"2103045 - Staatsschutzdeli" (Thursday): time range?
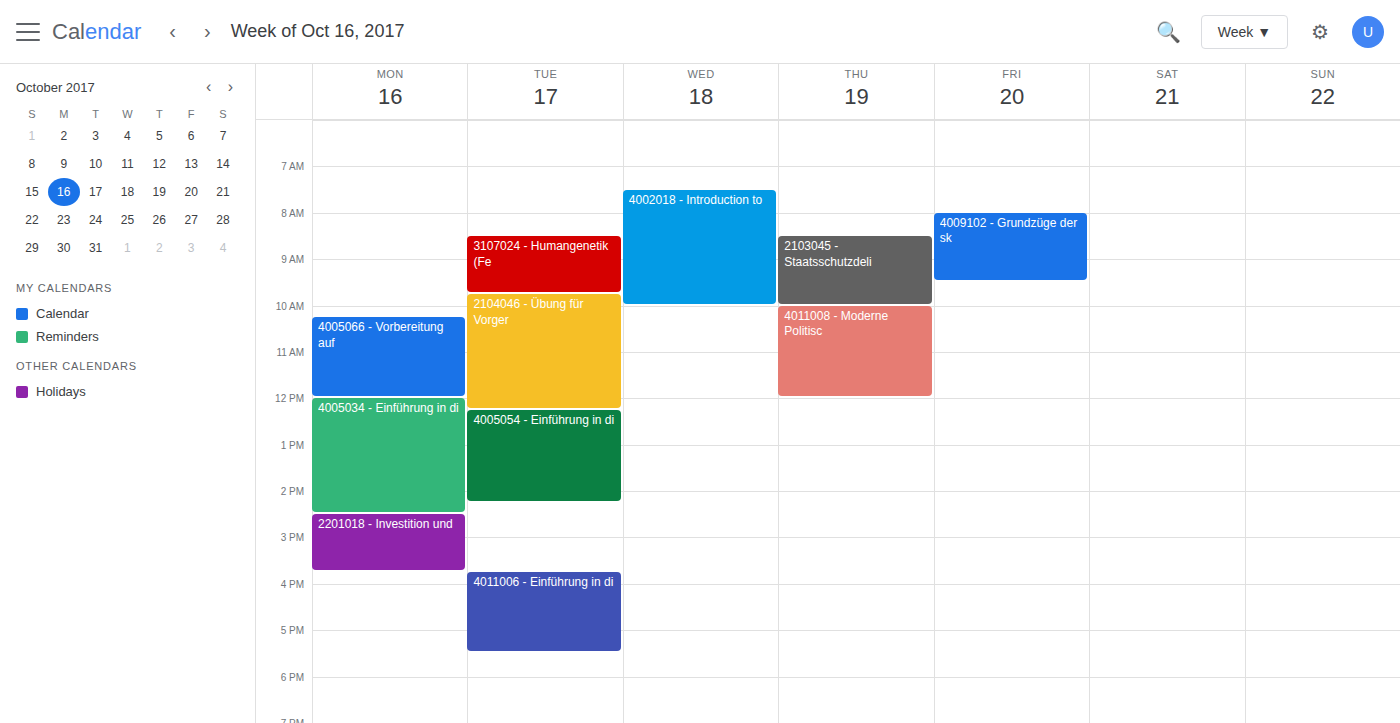
08:30 to 10:00